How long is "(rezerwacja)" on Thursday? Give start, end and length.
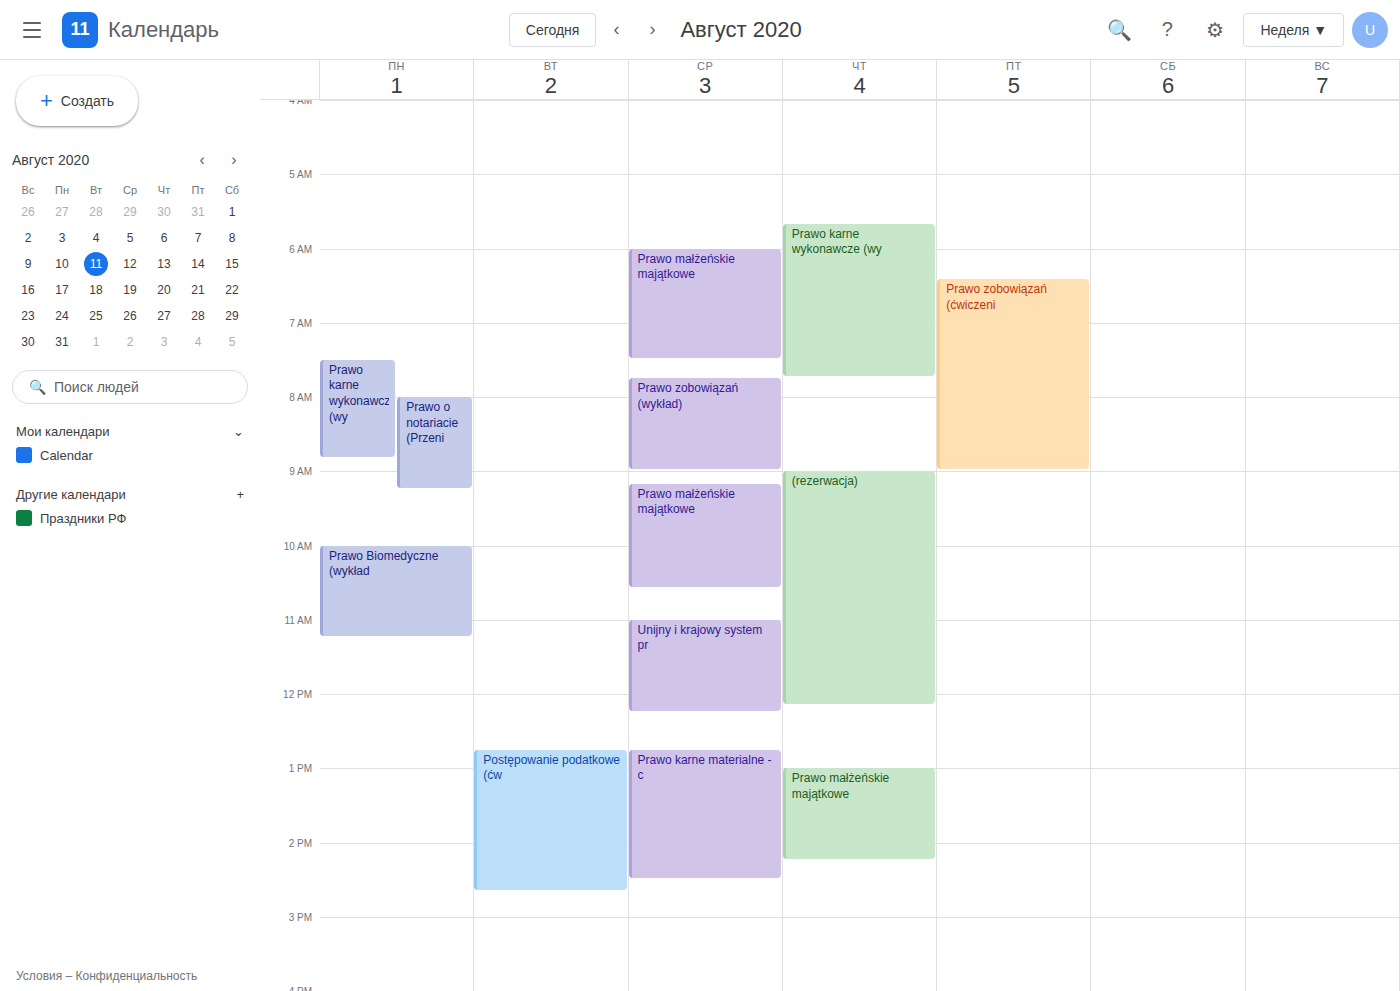
9:00 AM to 12:10 PM, 3 hours 10 minutes